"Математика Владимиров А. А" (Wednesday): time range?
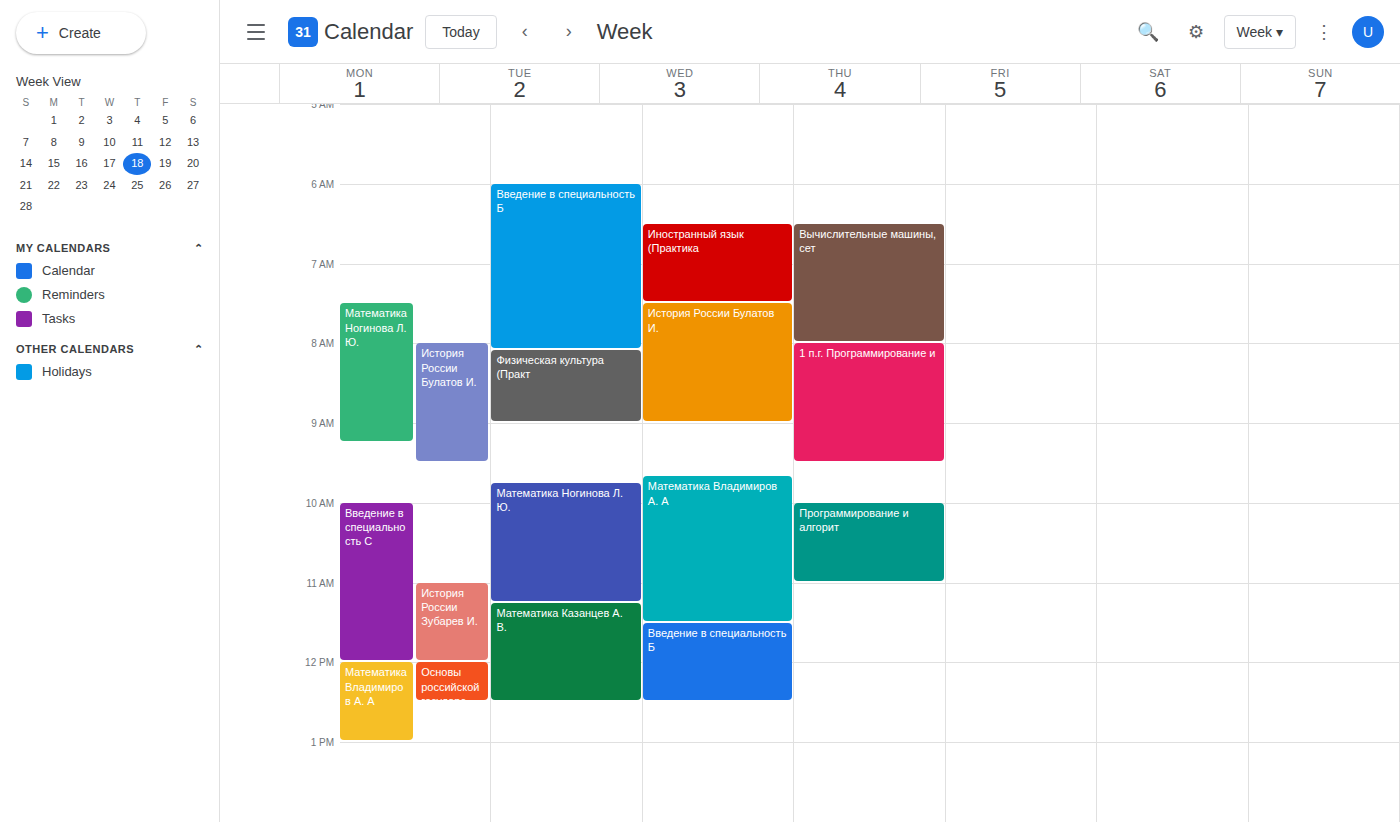
9:40 AM to 11:30 AM